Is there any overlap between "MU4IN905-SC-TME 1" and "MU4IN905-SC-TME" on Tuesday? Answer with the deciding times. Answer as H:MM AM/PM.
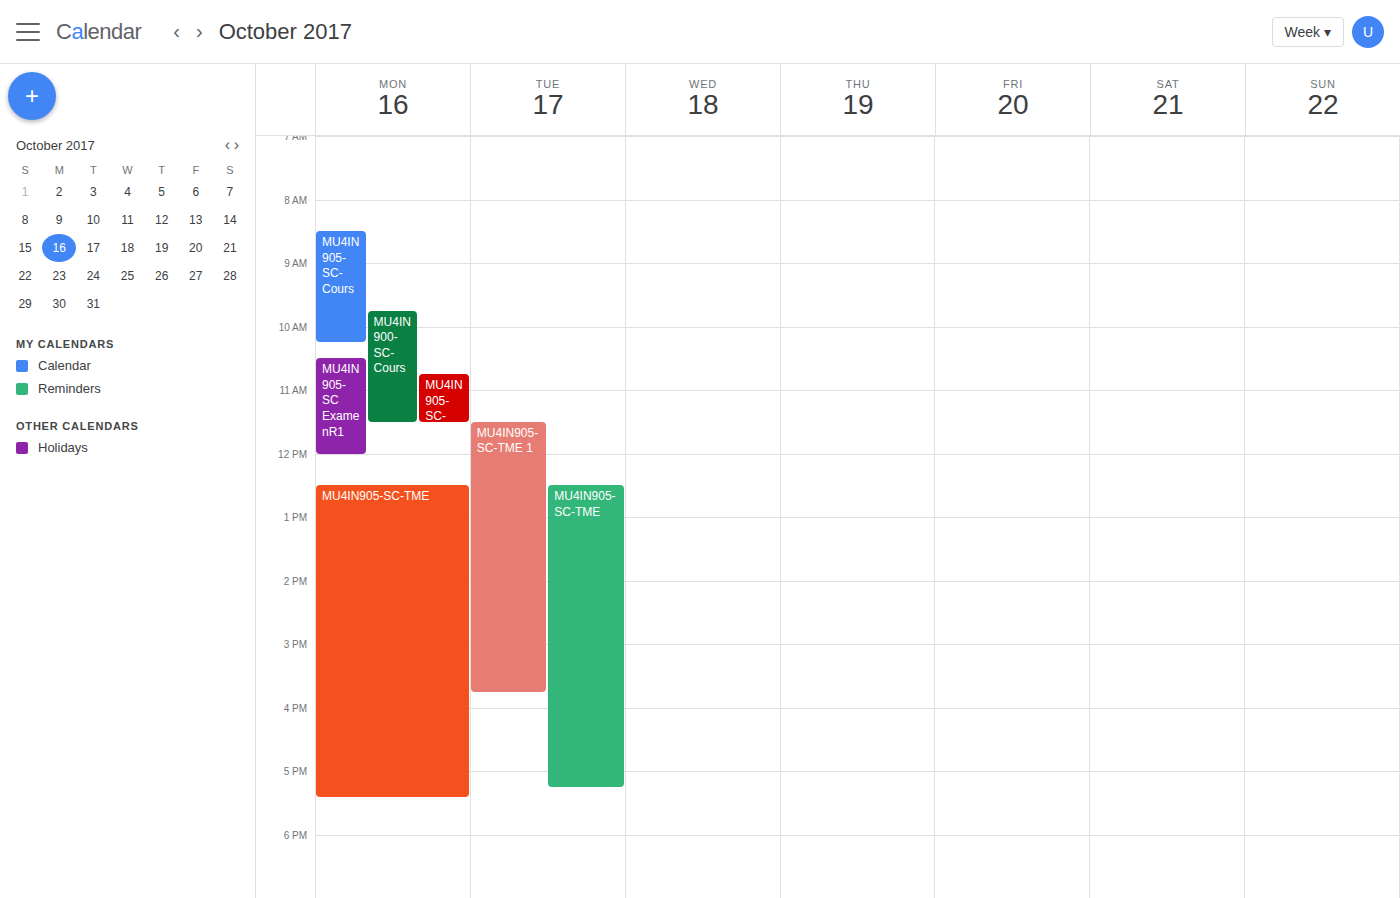
"MU4IN905-SC-TME" starts at 12:30 PM, before "MU4IN905-SC-TME 1" ends at 3:45 PM -- they overlap.